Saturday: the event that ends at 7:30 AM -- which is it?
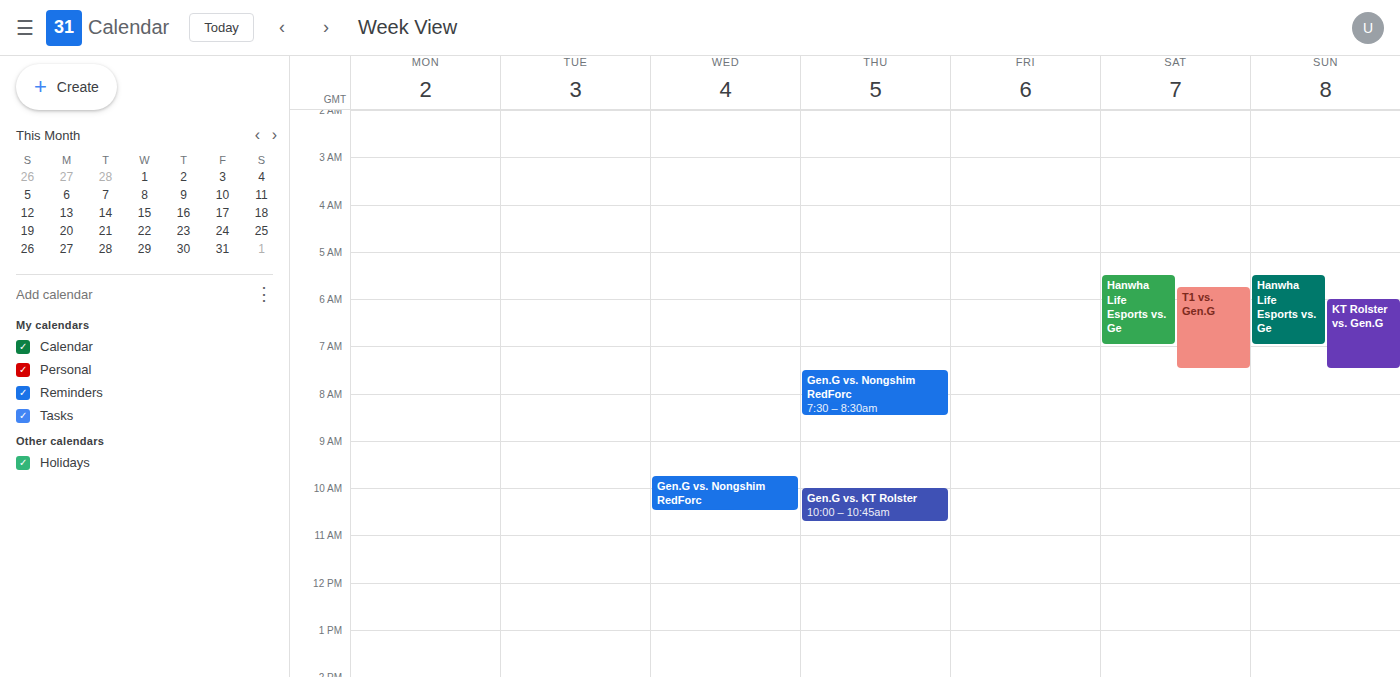
"T1 vs. Gen.G"